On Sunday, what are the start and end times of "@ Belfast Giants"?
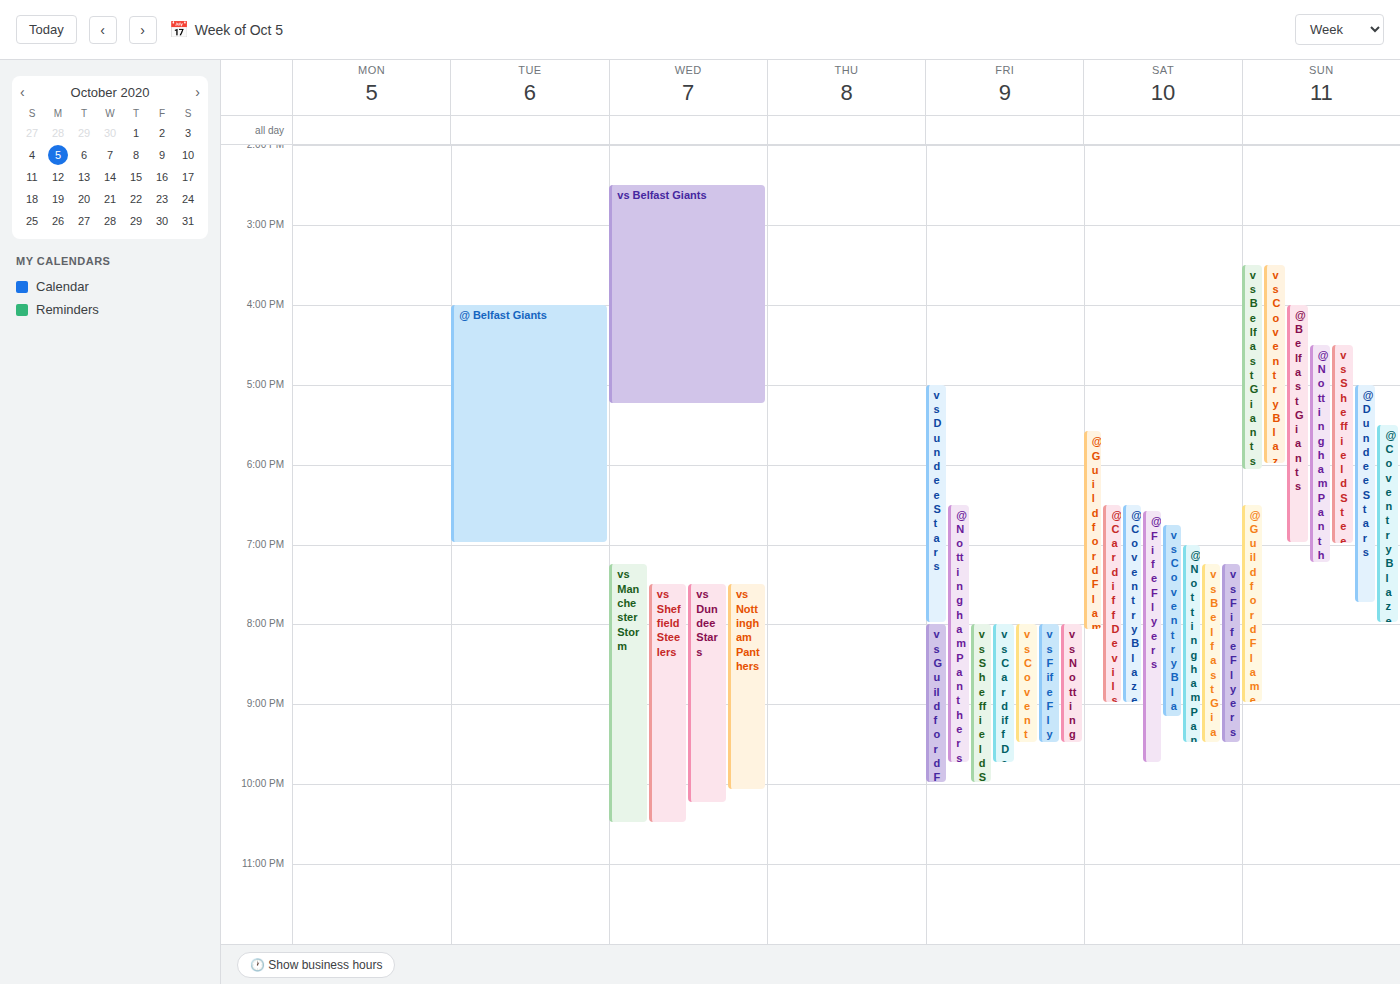
4:00 PM to 7:00 PM